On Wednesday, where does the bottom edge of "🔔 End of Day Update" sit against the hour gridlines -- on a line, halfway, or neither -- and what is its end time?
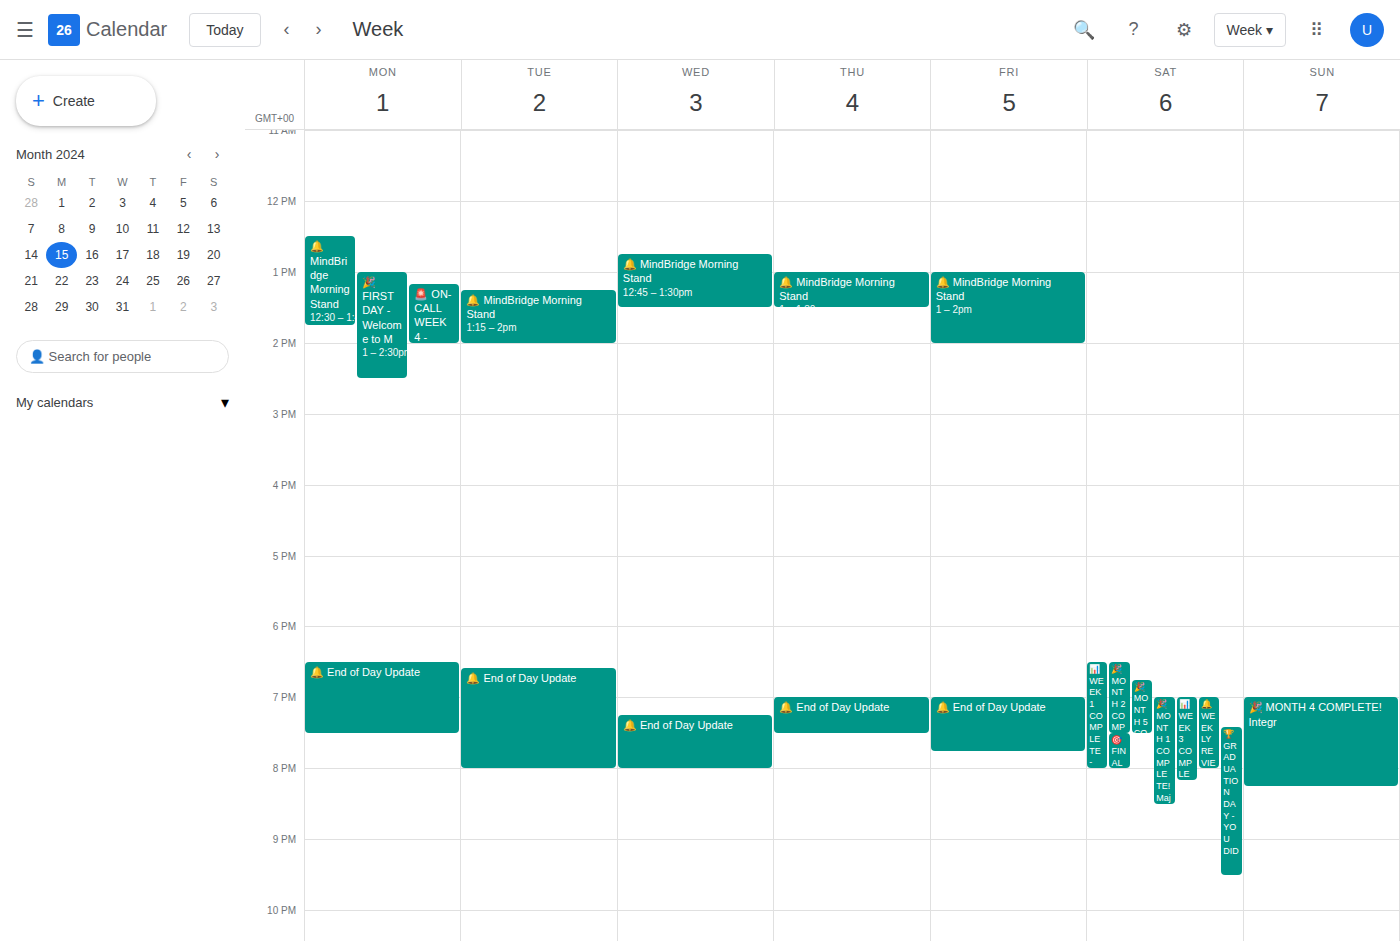
8:00 PM -- exactly on the 8 PM line.